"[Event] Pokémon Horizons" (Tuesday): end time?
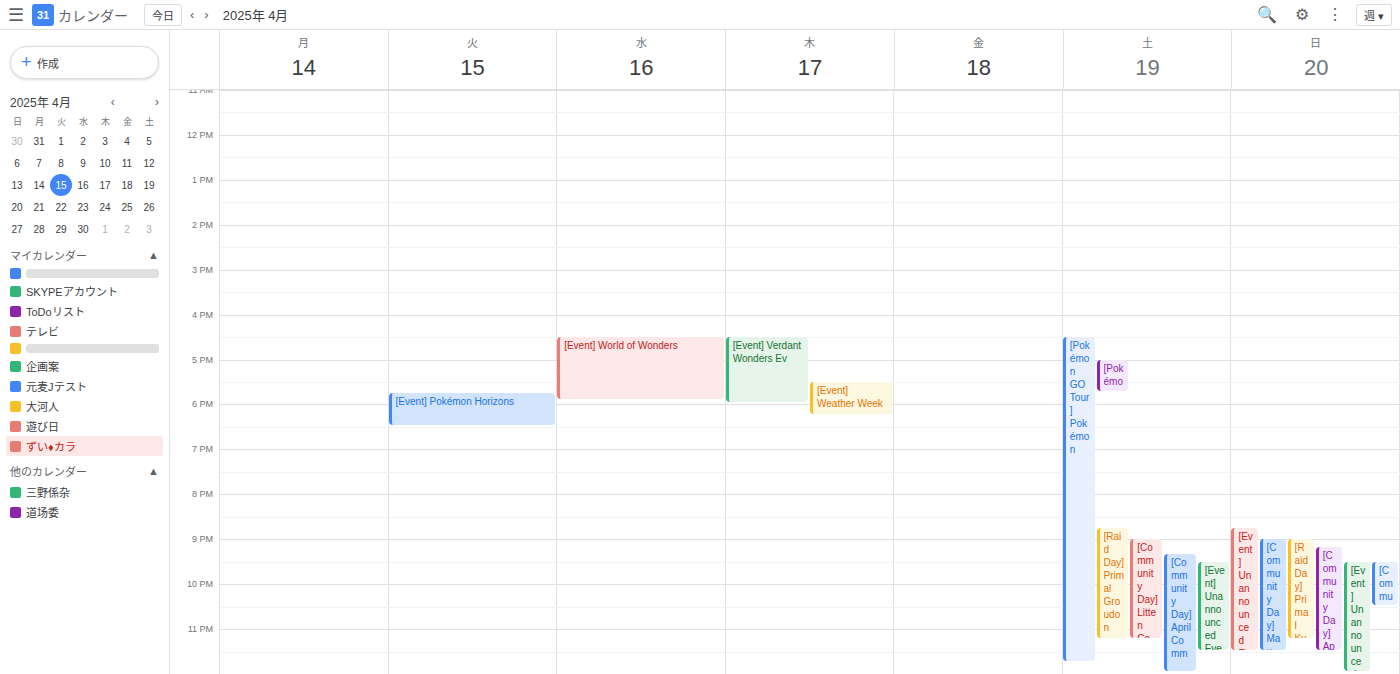
6:30 PM